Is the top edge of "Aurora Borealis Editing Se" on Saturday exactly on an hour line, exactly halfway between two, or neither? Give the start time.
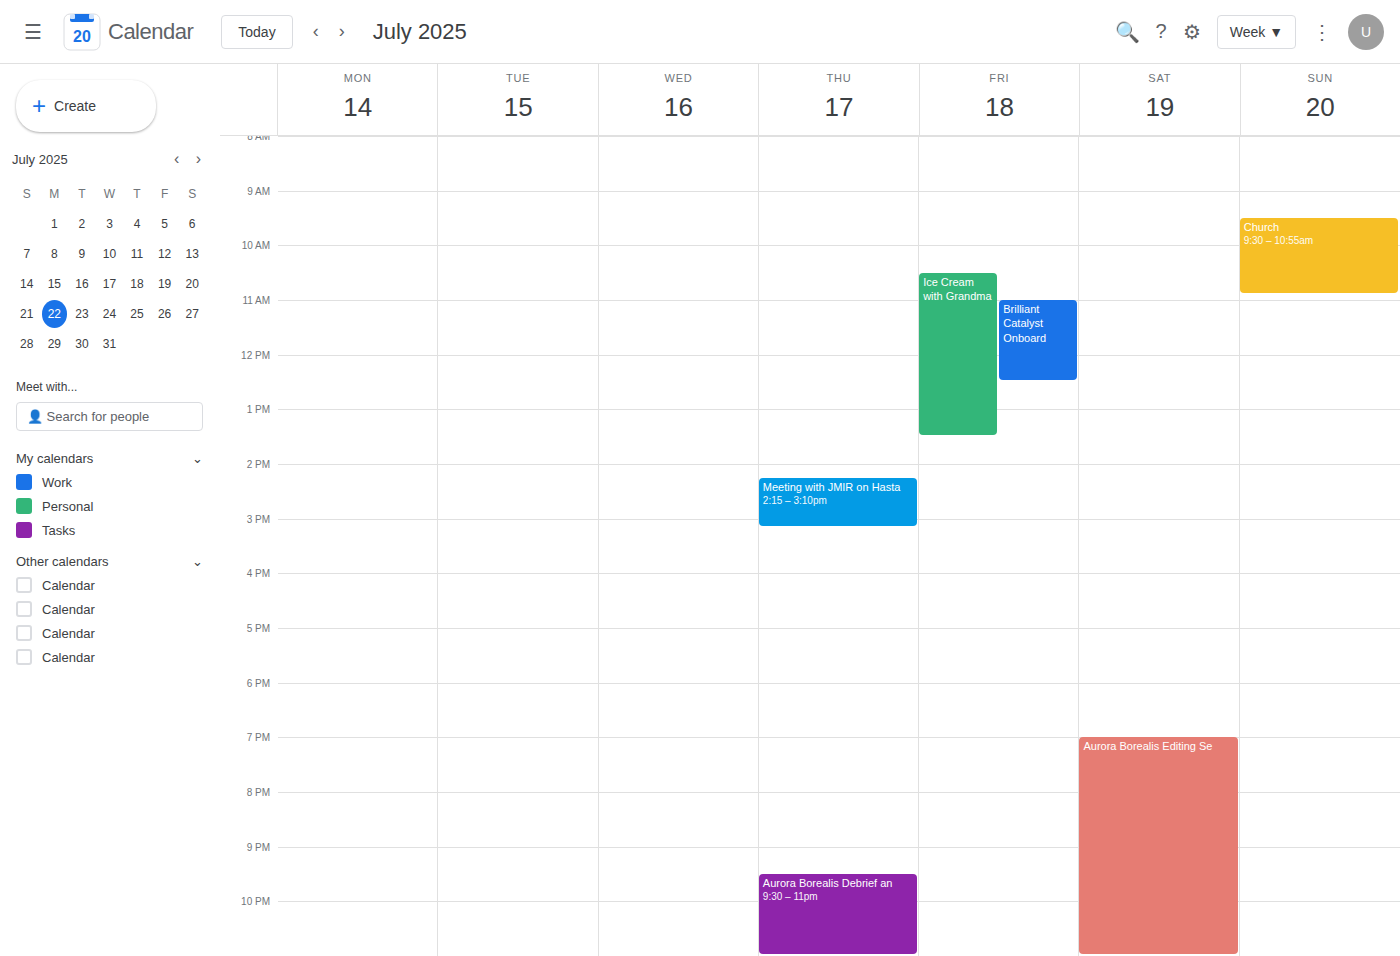
7:00 PM -- exactly on the 7 PM line.